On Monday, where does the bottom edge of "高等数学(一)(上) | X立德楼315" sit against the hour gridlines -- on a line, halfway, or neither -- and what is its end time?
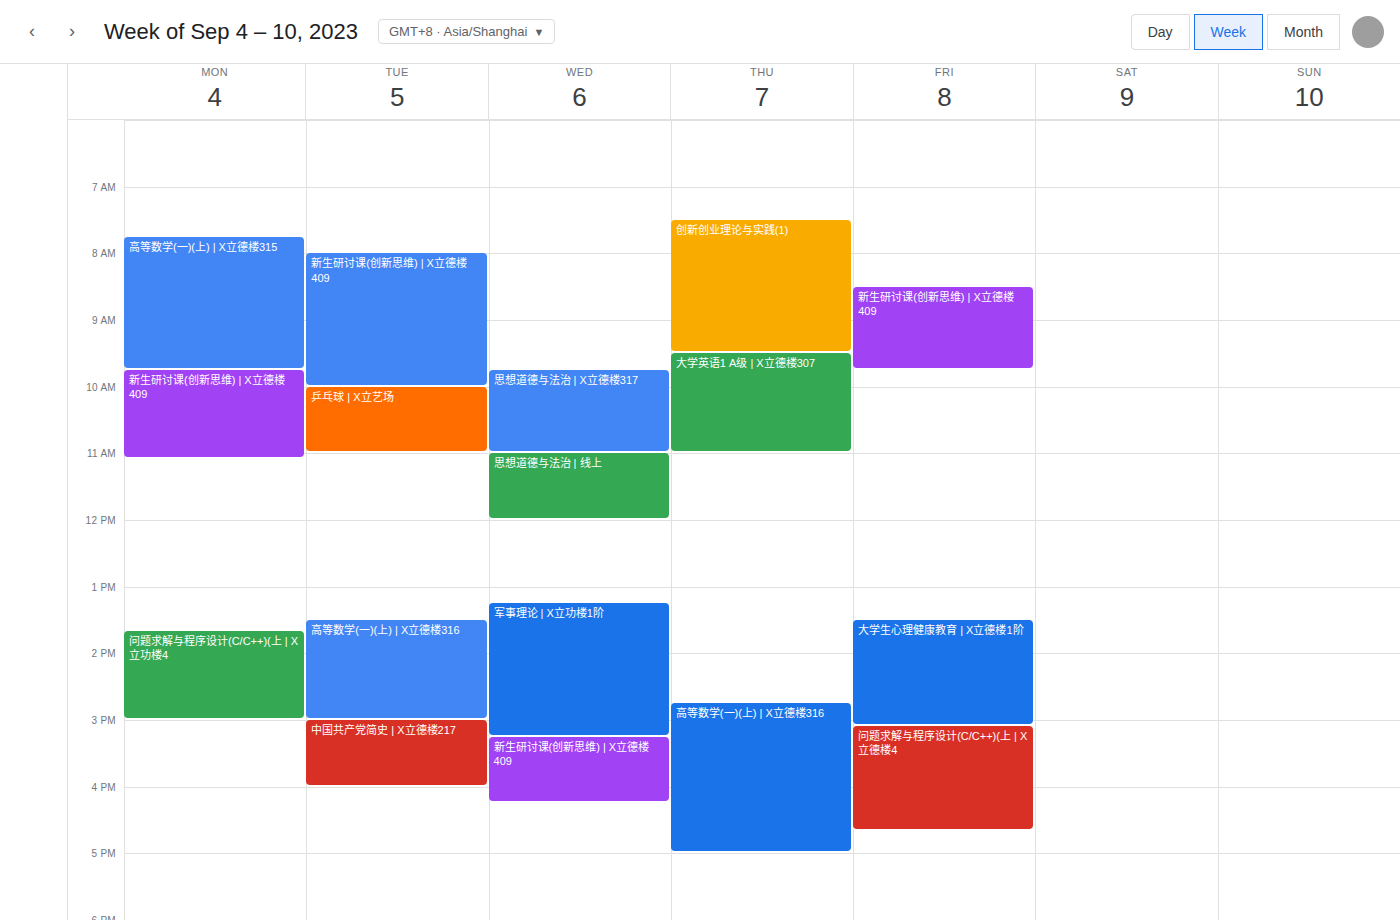
9:45 AM -- neither: three quarters of the way from the 9 AM line to the 10 AM line.